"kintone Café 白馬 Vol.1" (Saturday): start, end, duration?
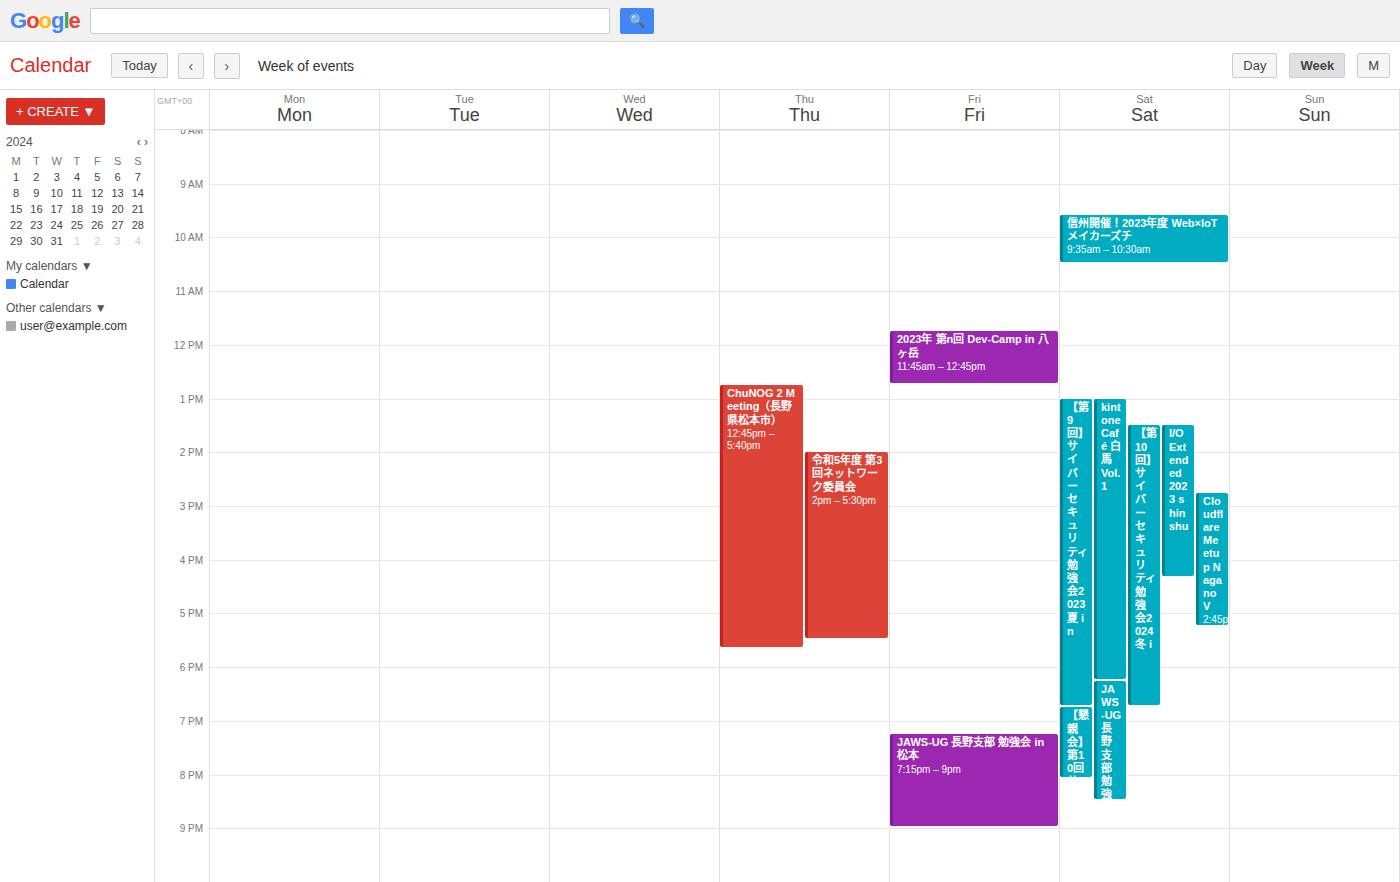
1:00 PM to 6:15 PM, 5 hours 15 minutes